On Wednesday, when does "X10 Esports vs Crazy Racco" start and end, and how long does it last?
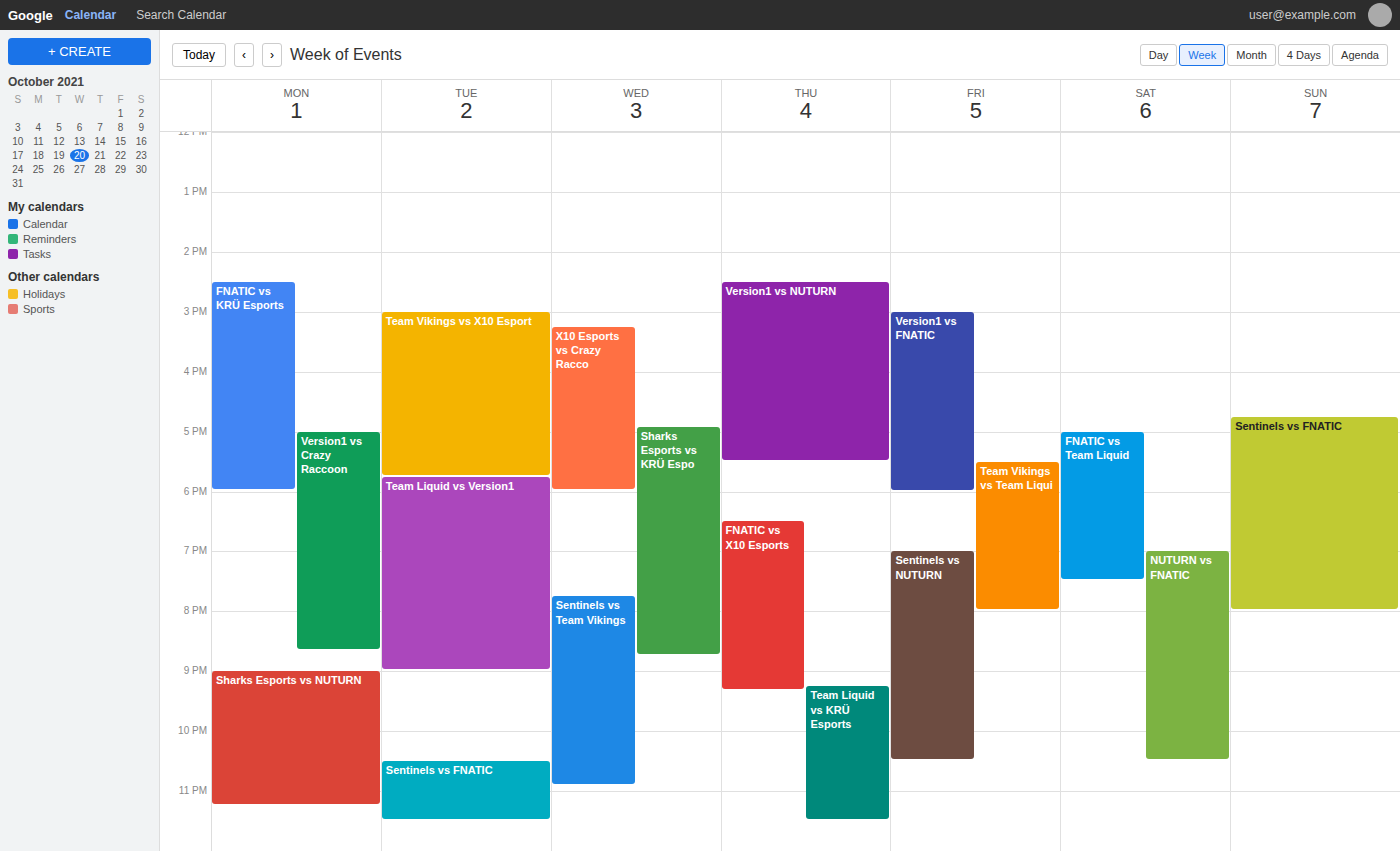
3:15 PM to 6:00 PM, 2 hours 45 minutes